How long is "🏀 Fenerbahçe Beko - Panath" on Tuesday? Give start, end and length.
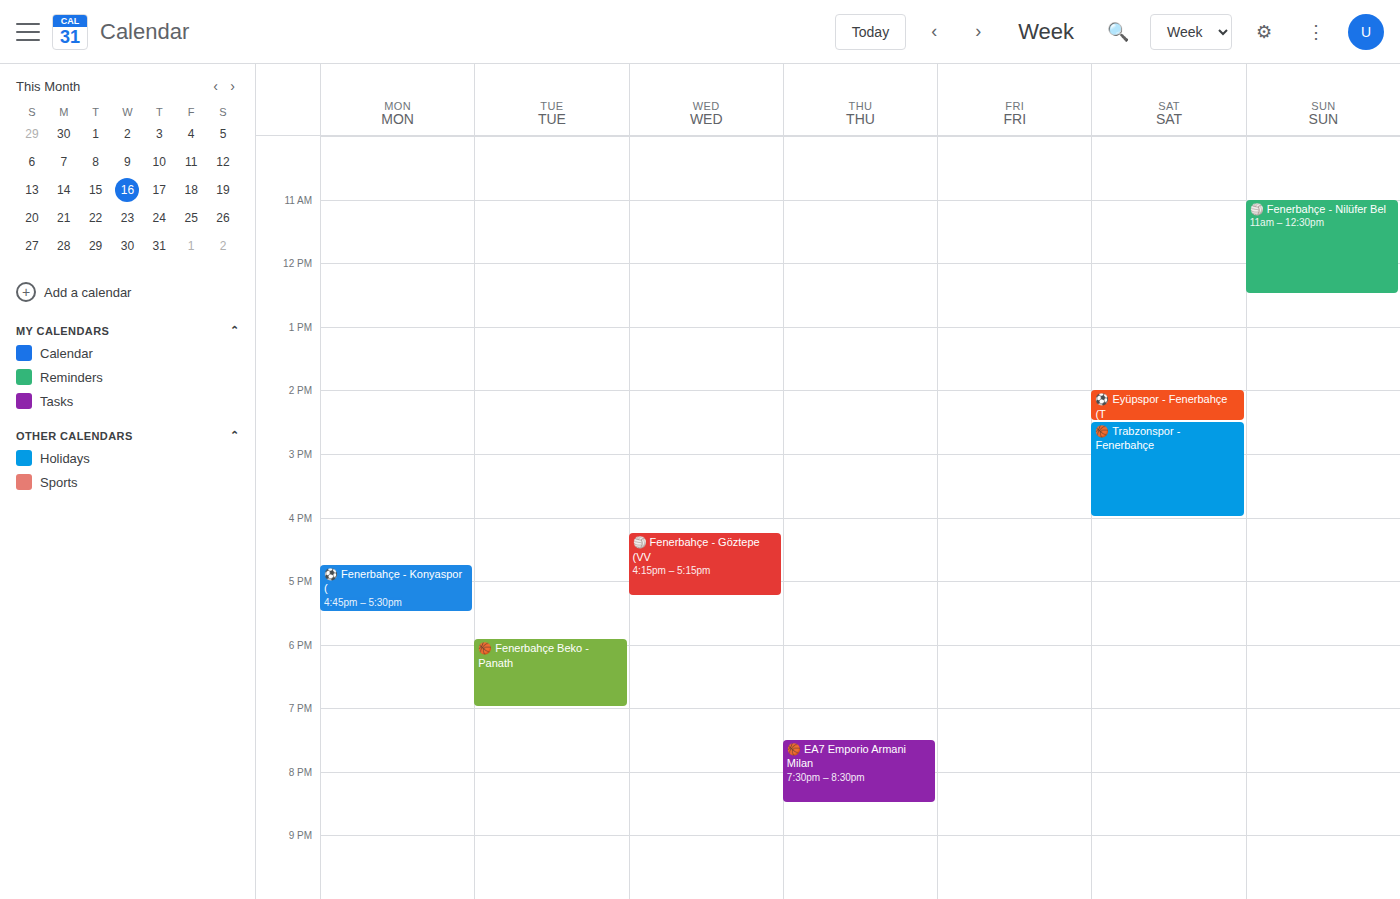
5:55 PM to 7:00 PM, 1 hour 5 minutes